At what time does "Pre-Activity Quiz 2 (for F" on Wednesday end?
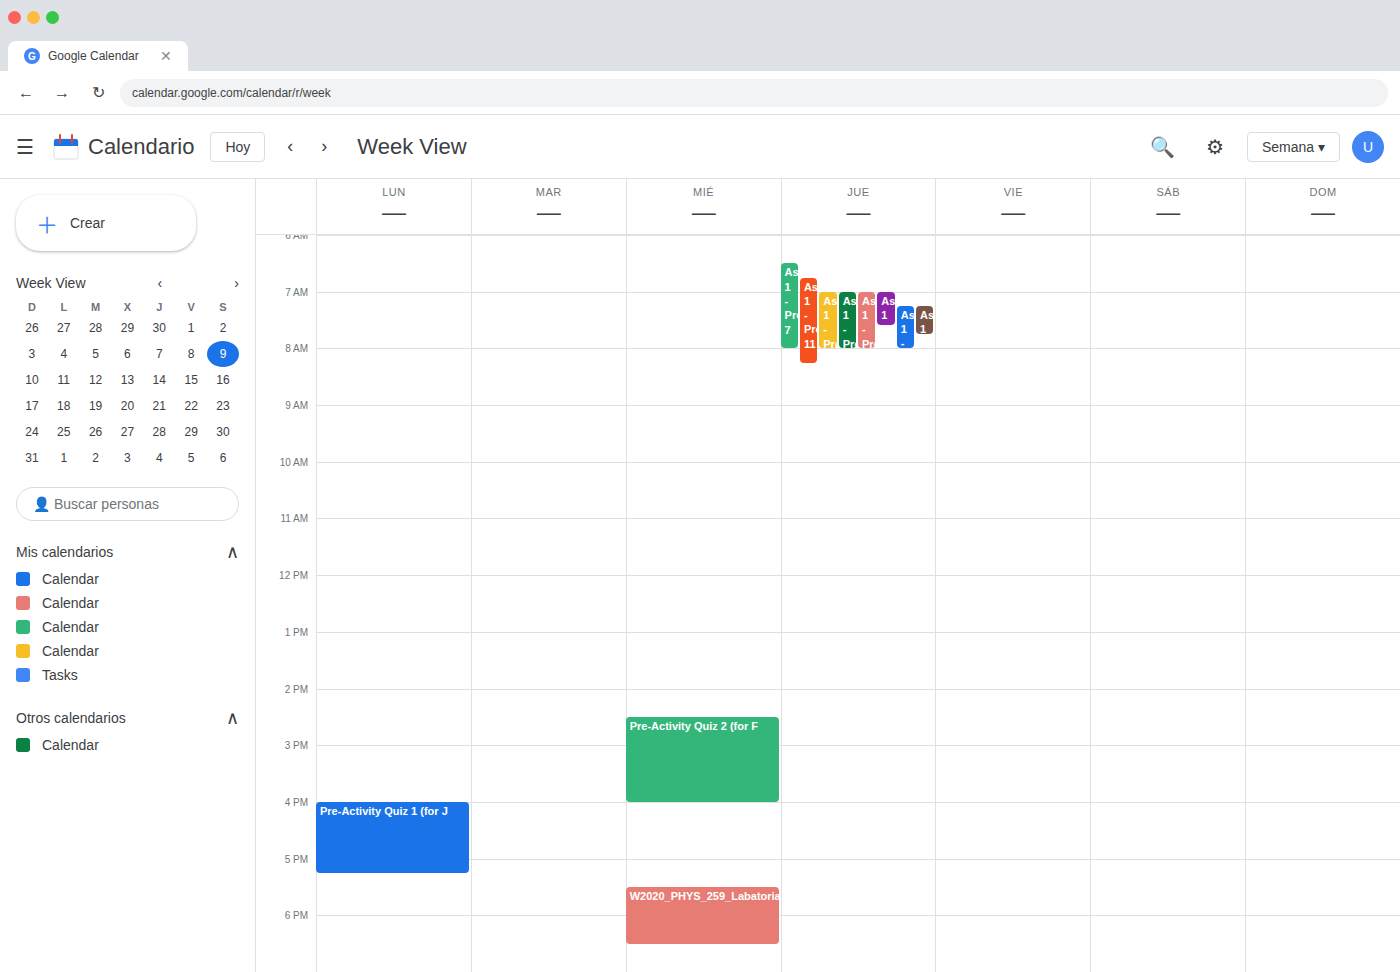
4:00 PM